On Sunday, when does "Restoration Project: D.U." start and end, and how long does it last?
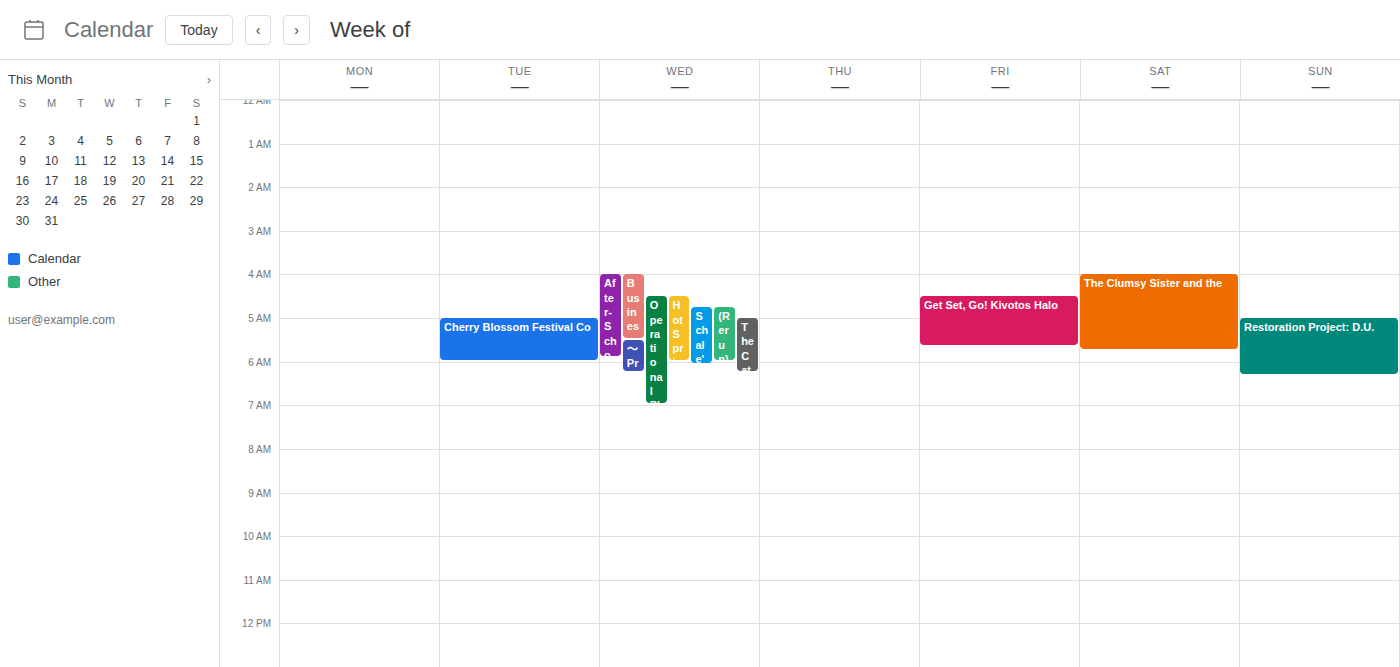
5:00 AM to 6:20 AM, 1 hour 20 minutes